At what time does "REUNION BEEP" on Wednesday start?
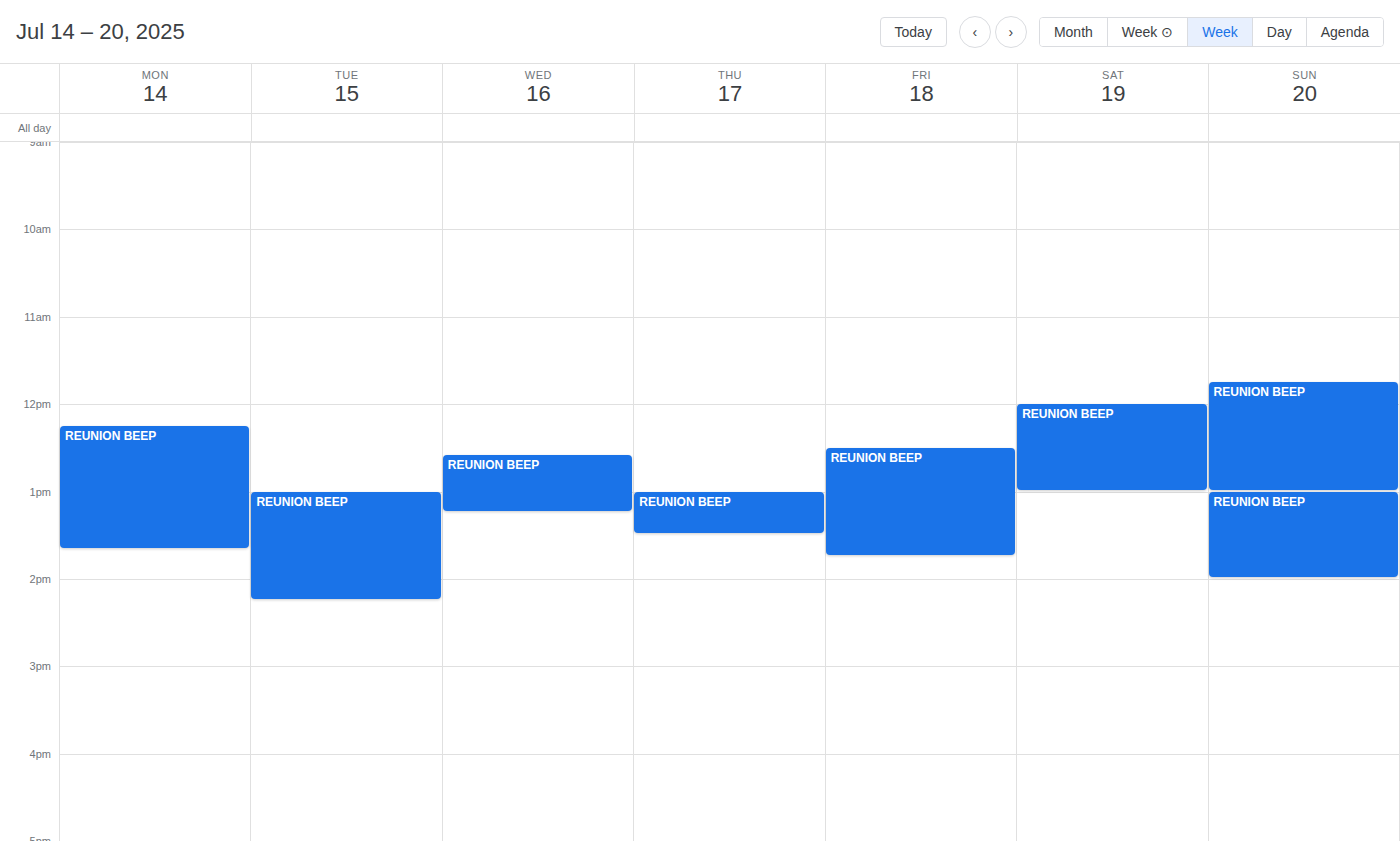
12:35 PM